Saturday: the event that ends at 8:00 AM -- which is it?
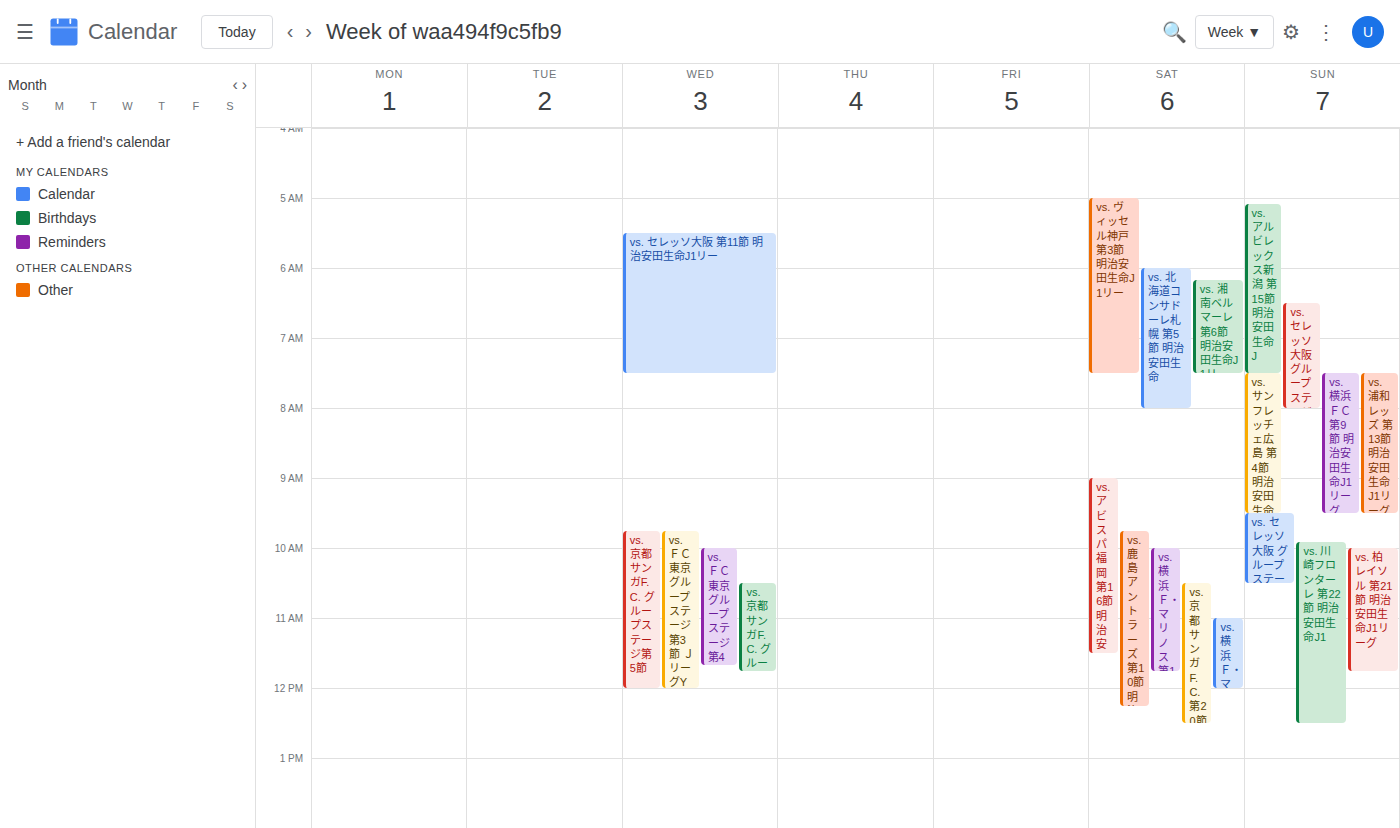
"vs. 北海道コンサドーレ札幌 第5節 明治安田生命"